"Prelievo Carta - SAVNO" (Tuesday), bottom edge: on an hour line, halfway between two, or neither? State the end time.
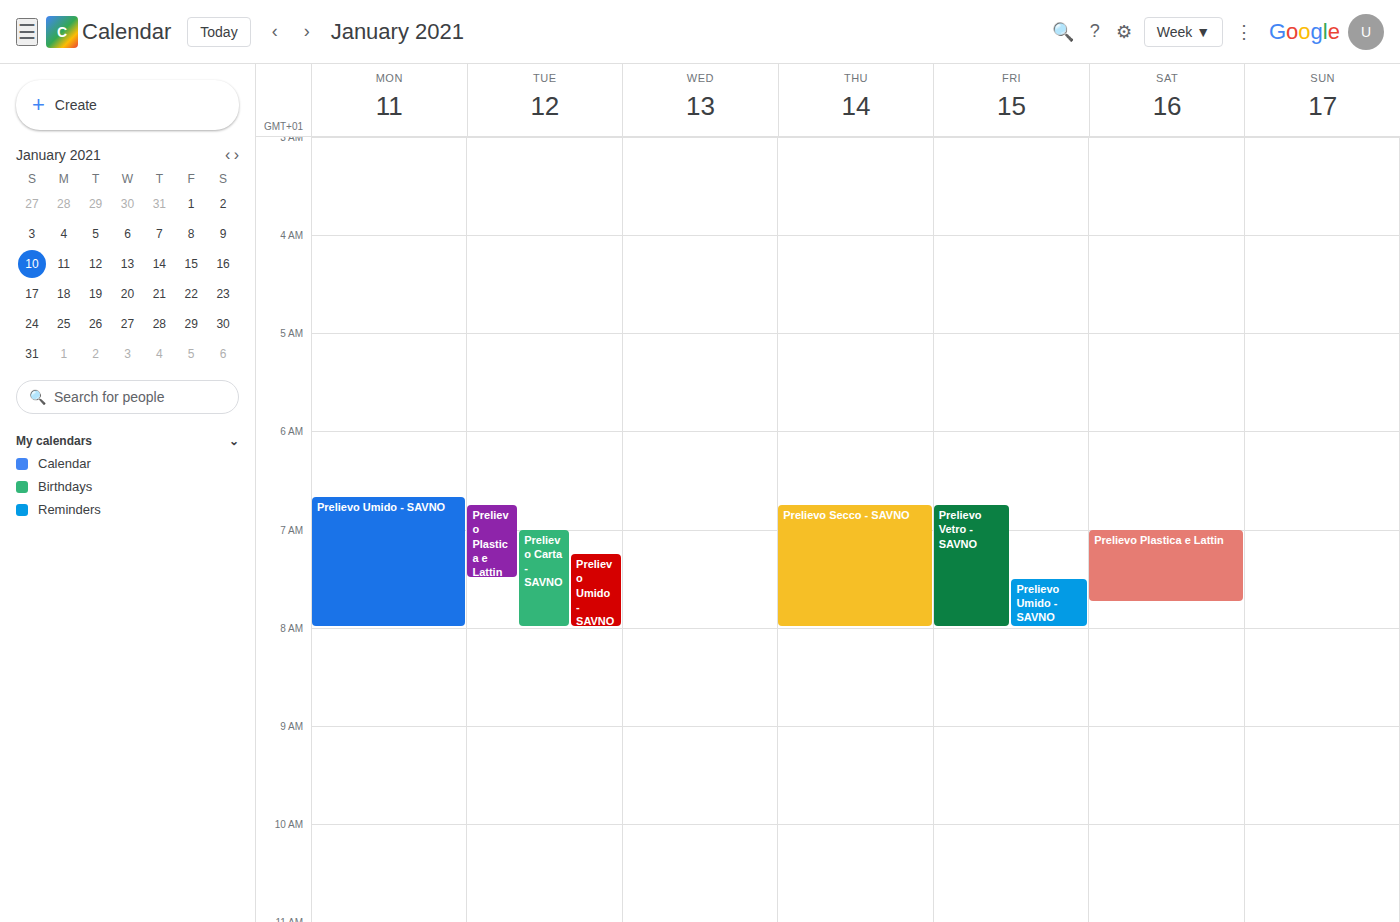
8:00 AM -- exactly on the 8 AM line.